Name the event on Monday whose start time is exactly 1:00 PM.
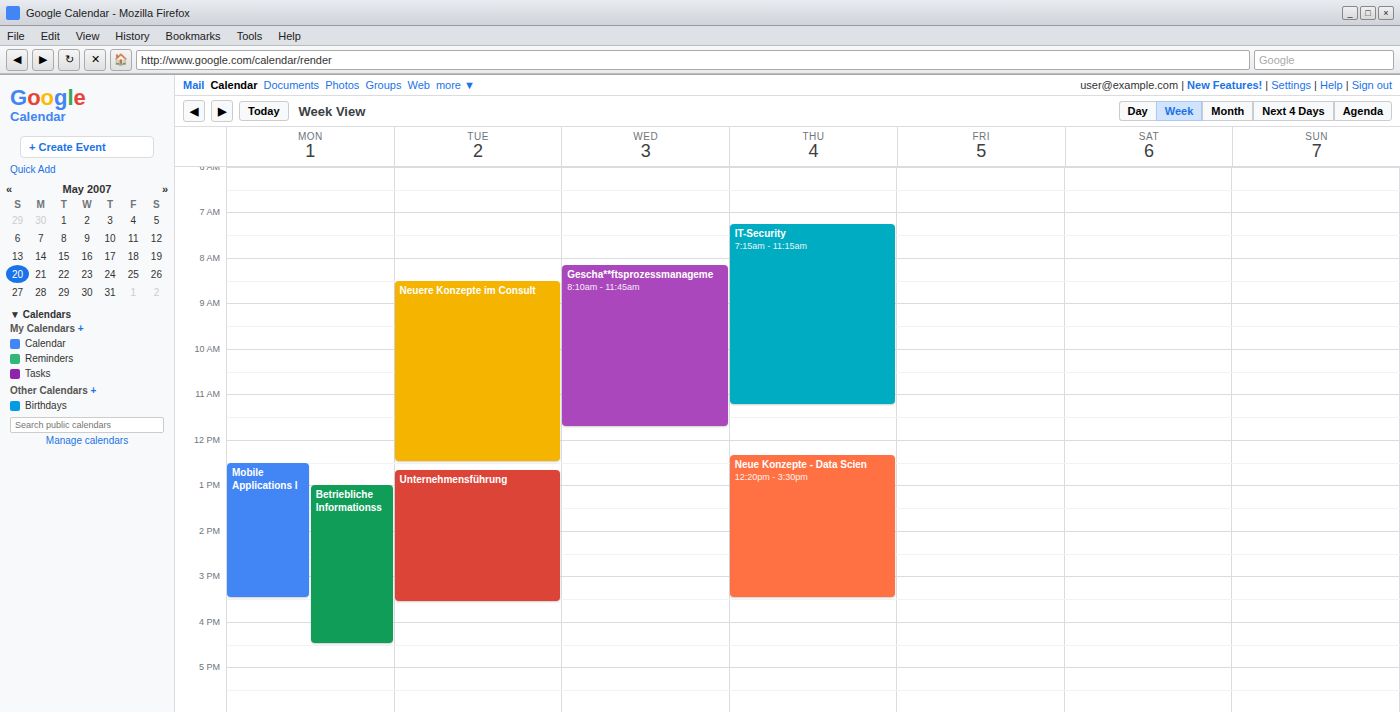
"Betriebliche Informationss"